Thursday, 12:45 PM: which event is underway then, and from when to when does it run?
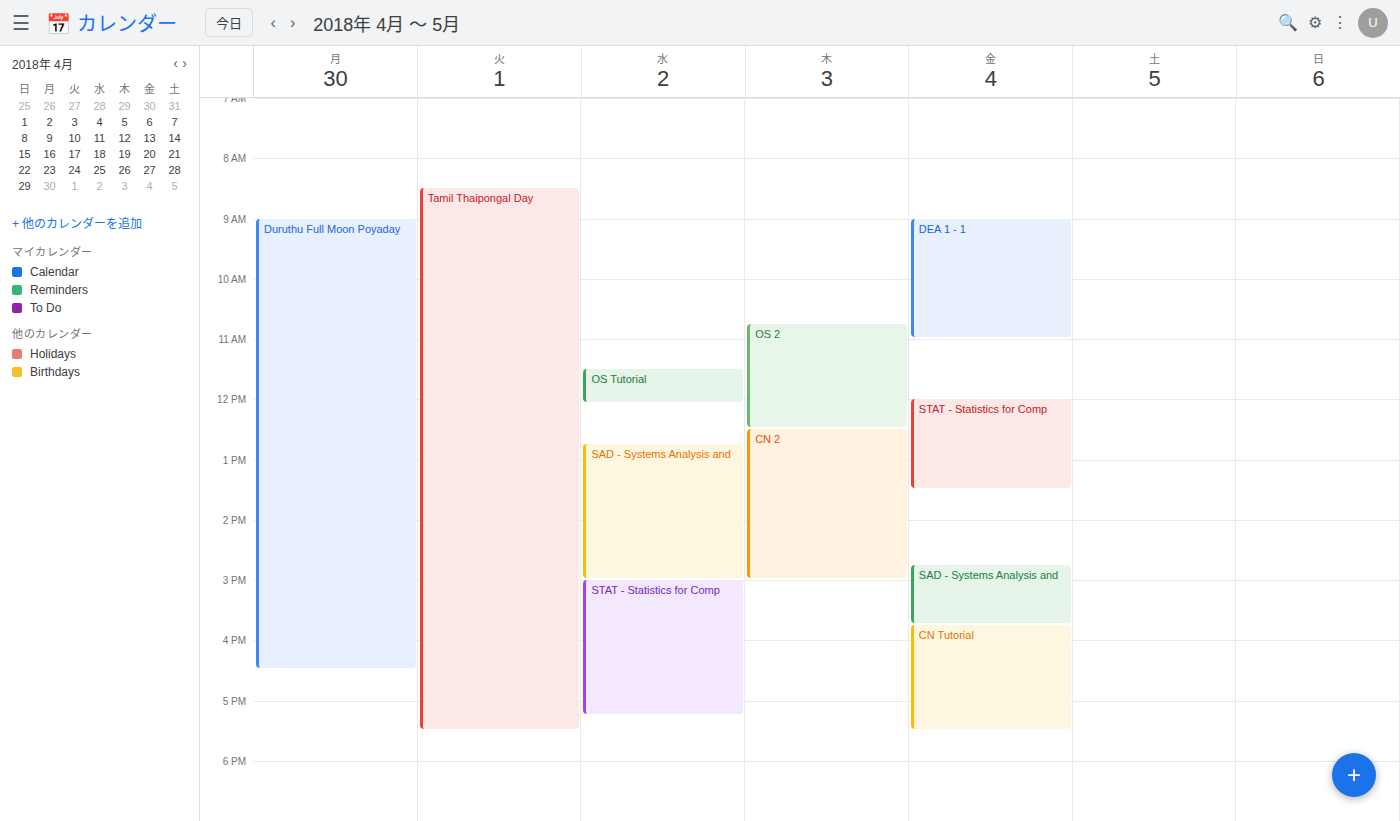
"CN 2", 12:30 PM to 3:00 PM